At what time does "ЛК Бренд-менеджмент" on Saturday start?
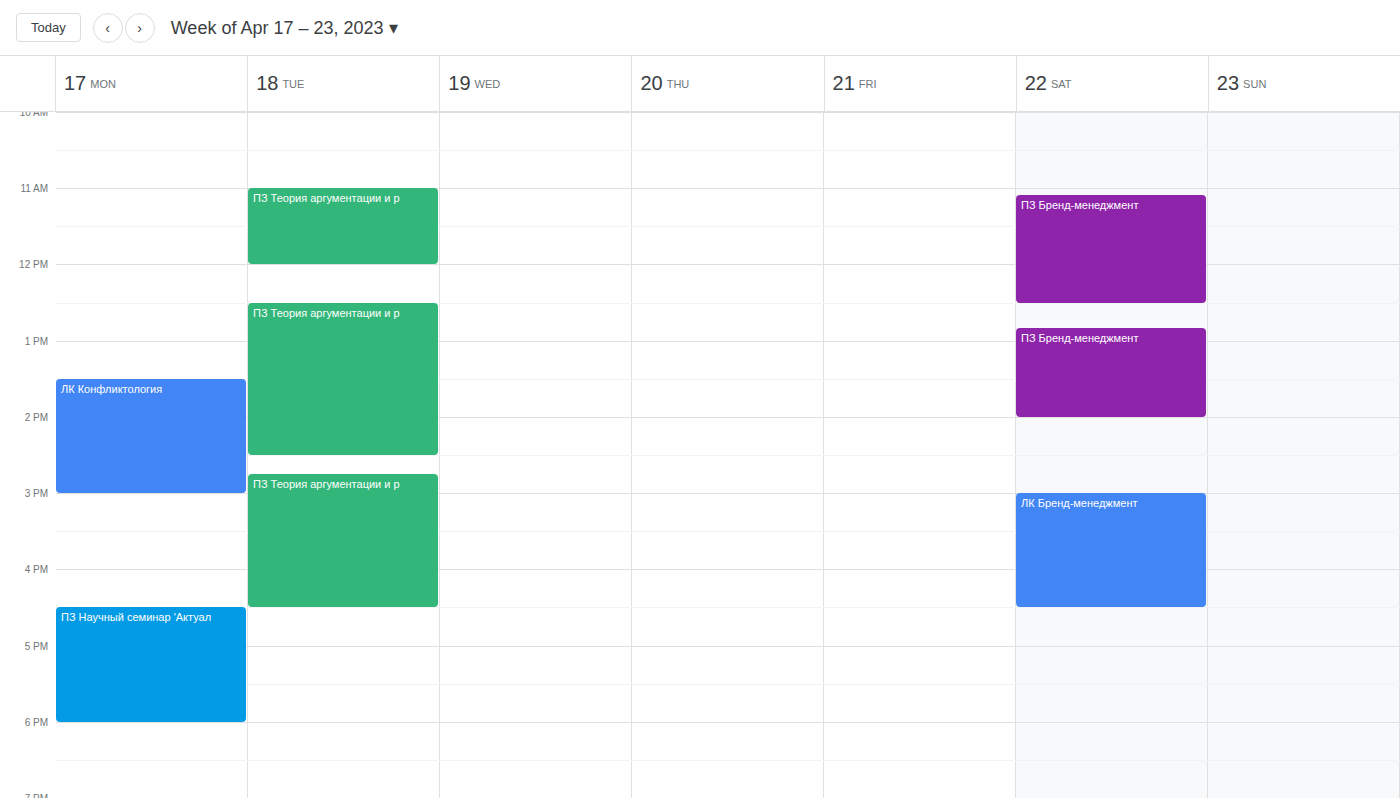
15:00